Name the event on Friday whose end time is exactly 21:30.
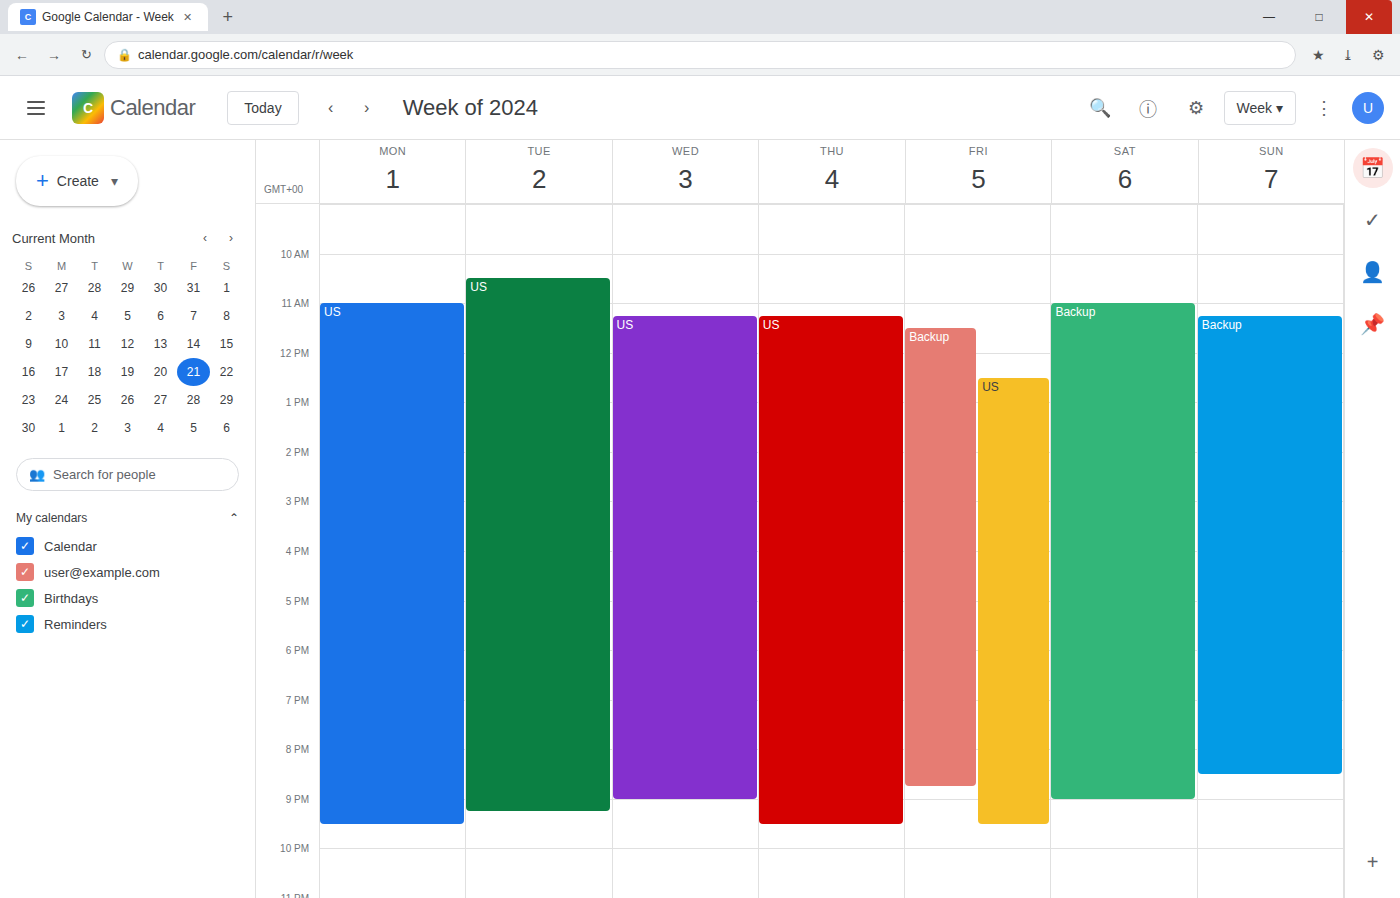
"US"